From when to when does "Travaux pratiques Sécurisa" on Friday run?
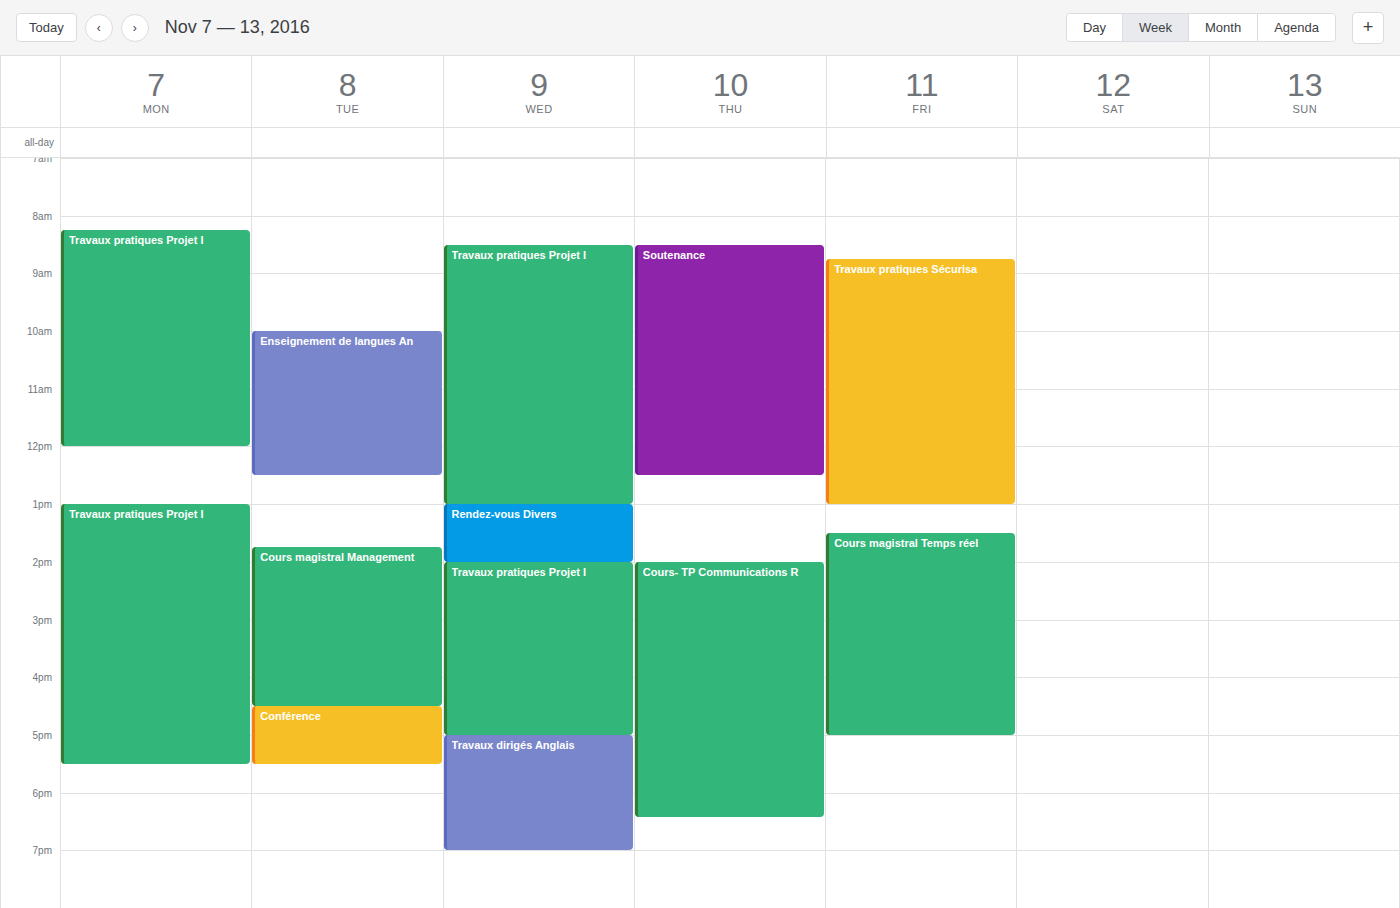
8:45 AM to 1:00 PM